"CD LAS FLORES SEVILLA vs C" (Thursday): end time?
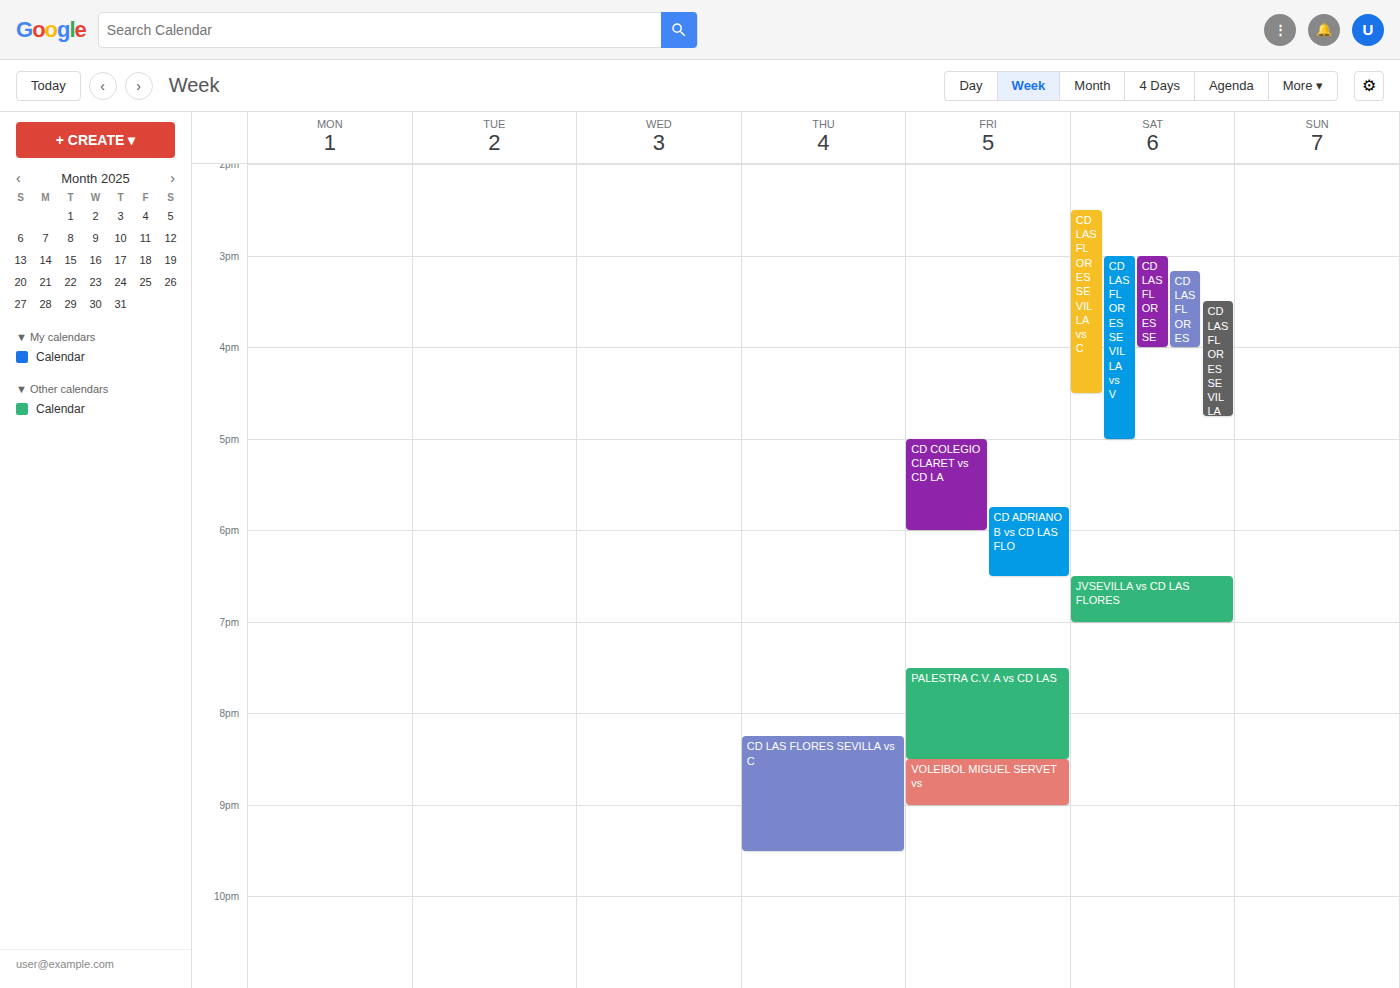
21:30